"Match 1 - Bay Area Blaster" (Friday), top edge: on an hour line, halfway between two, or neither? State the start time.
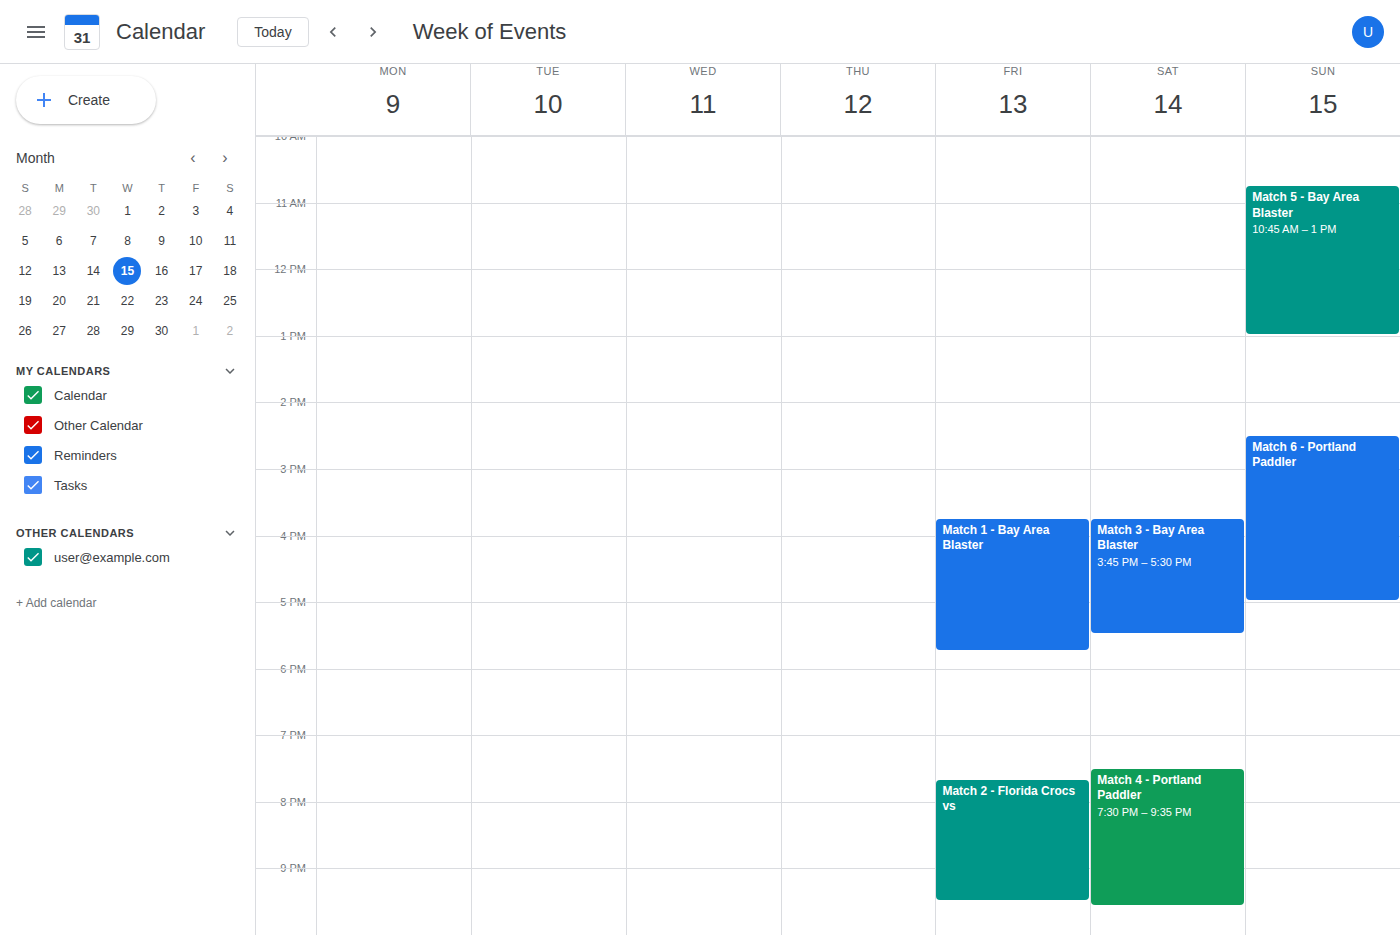
3:45 PM -- neither: three quarters of the way from the 3 PM line to the 4 PM line.